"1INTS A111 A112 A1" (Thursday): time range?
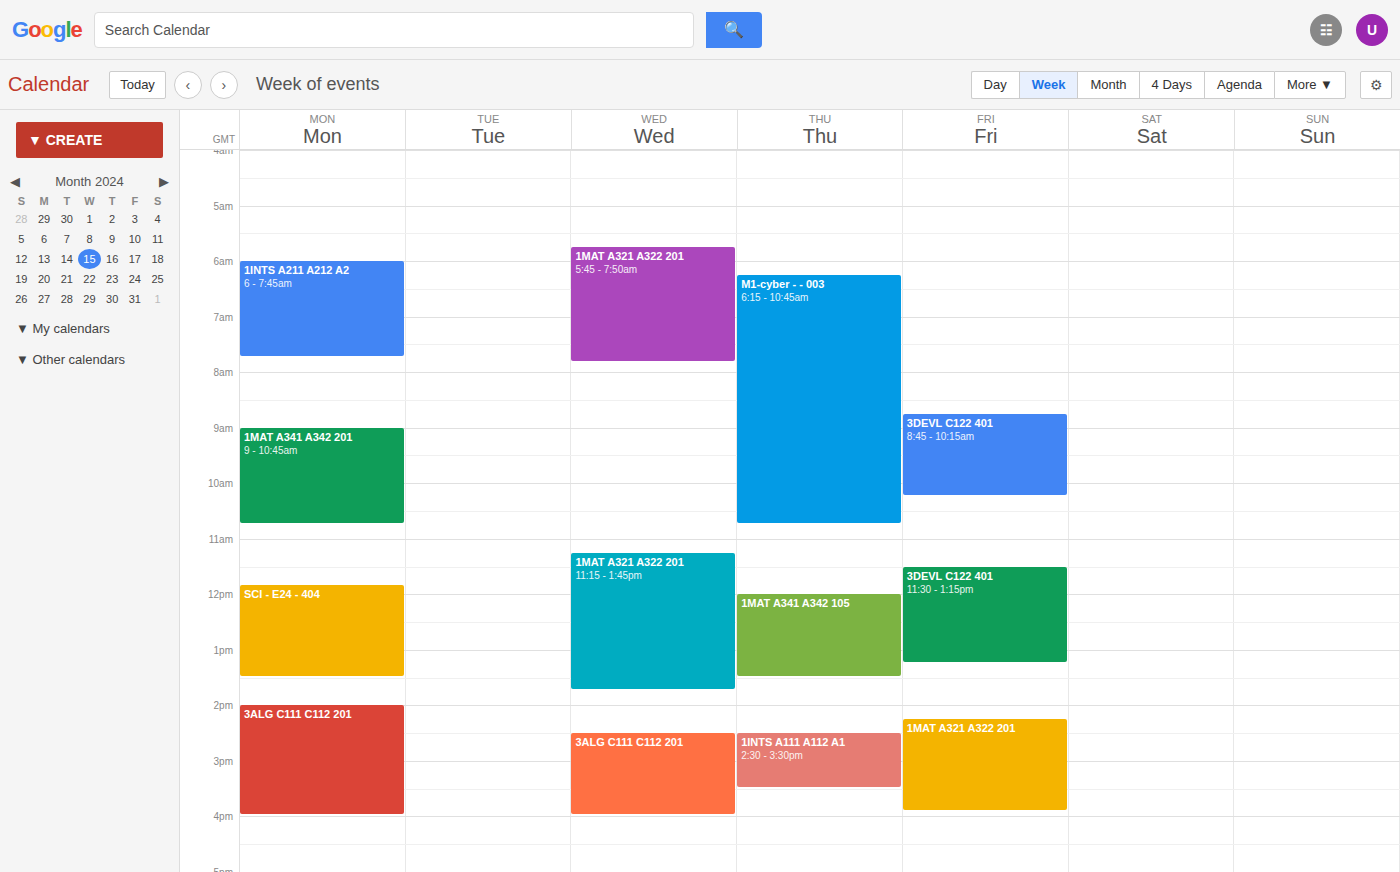
2:30 PM to 3:30 PM